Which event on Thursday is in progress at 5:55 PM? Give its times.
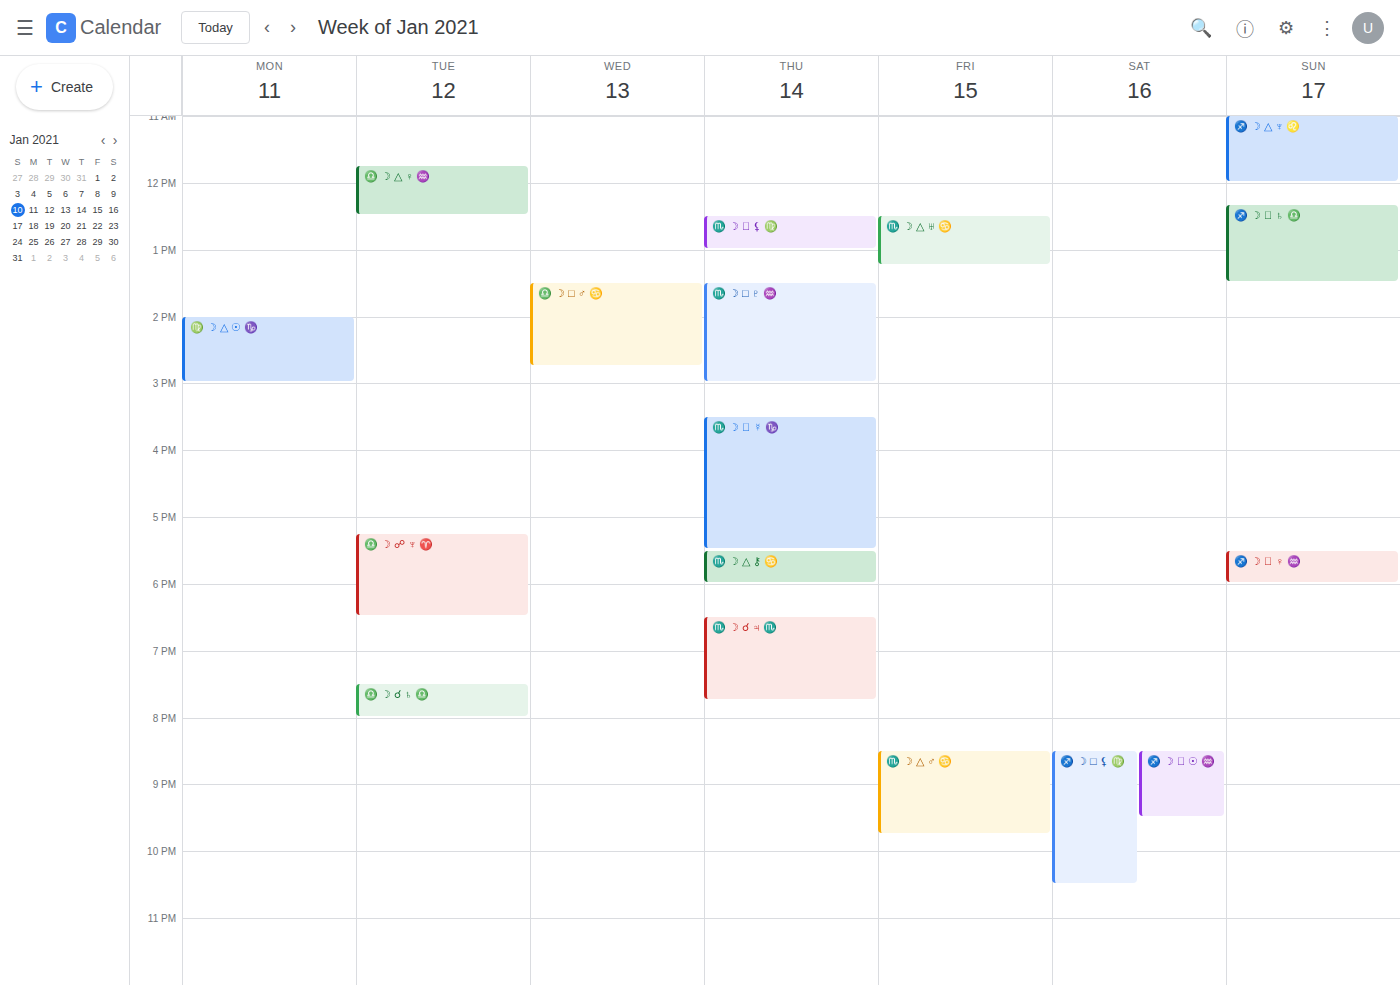
"♏️ ☽ △ ⚷ ♋️", 5:30 PM to 6:00 PM